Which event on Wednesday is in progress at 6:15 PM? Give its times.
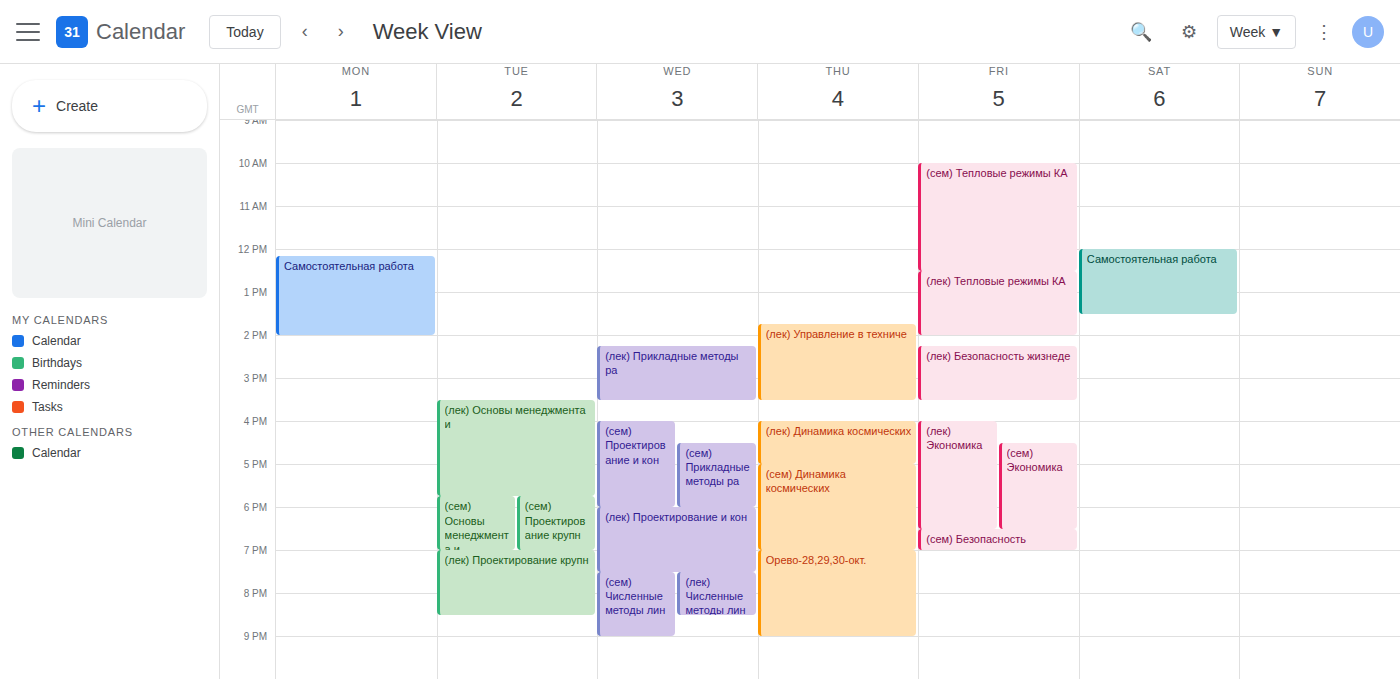
"(лек) Проектирование и кон", 6:00 PM to 7:30 PM